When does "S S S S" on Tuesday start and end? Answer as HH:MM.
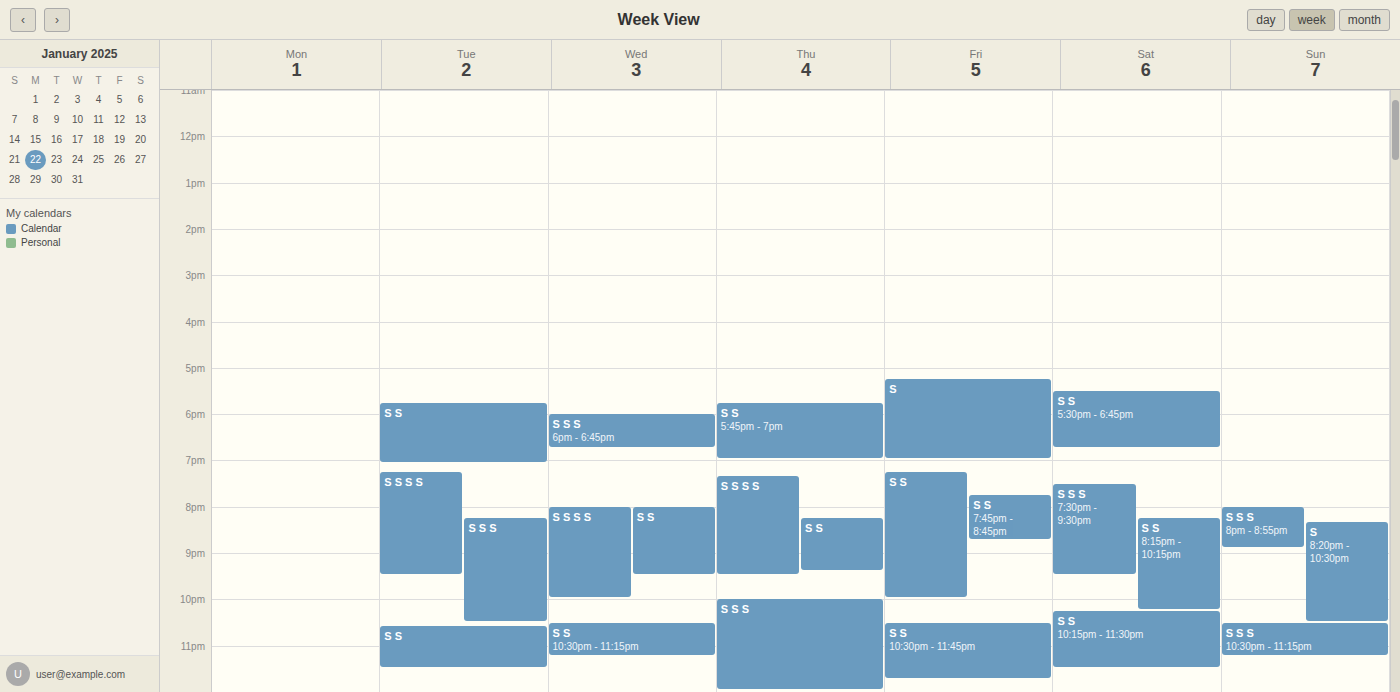
19:15 to 21:30